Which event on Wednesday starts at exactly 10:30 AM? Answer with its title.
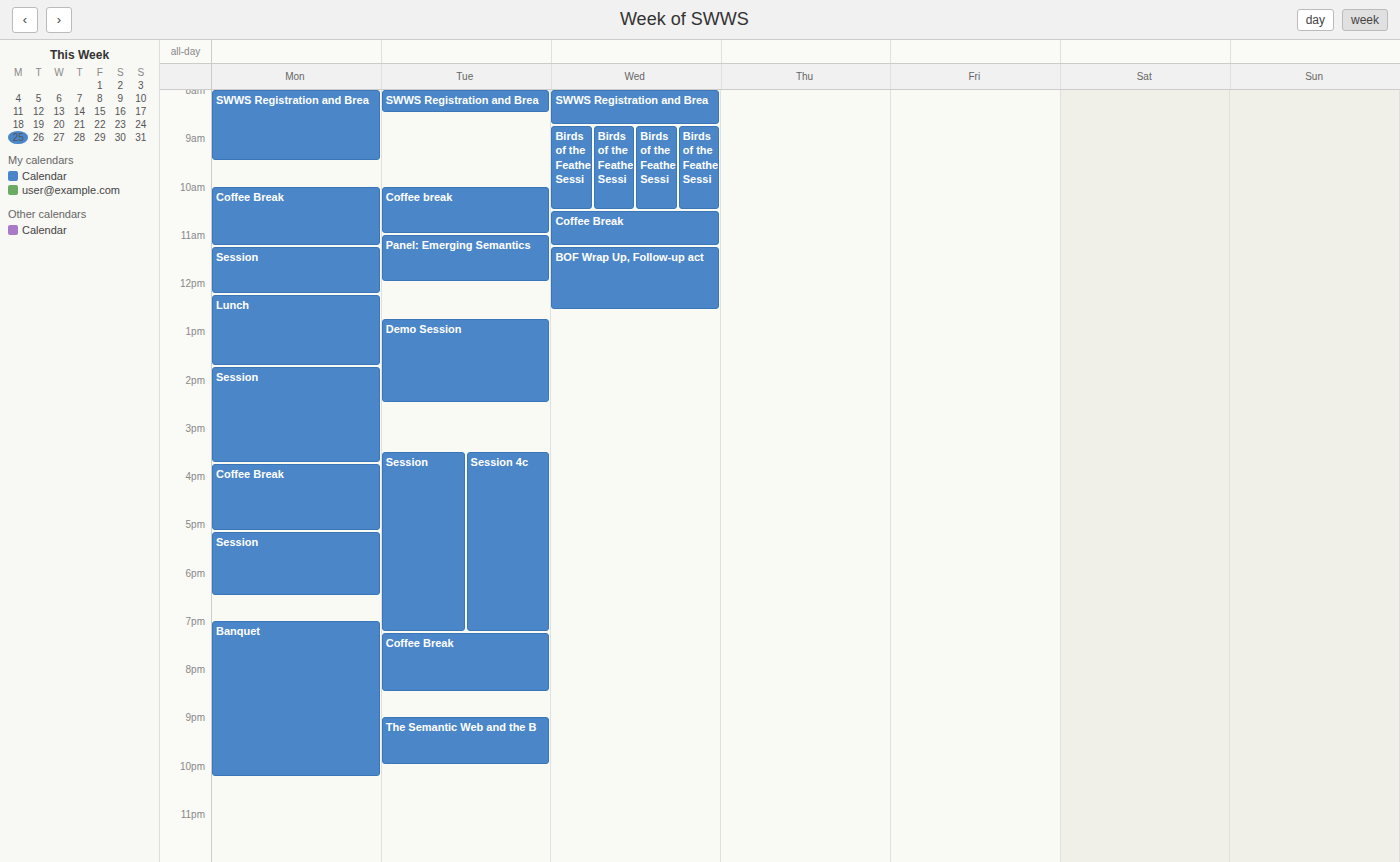
"Coffee Break"